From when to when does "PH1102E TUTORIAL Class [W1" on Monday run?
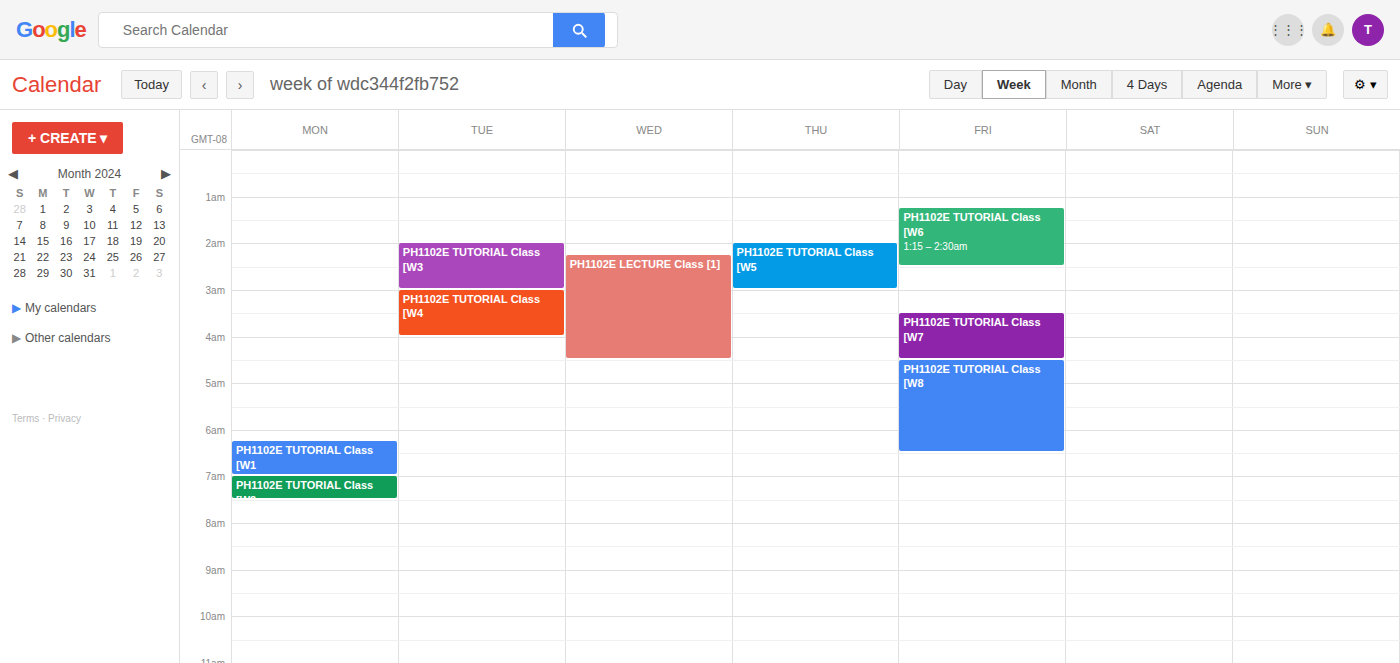
6:15 AM to 7:00 AM